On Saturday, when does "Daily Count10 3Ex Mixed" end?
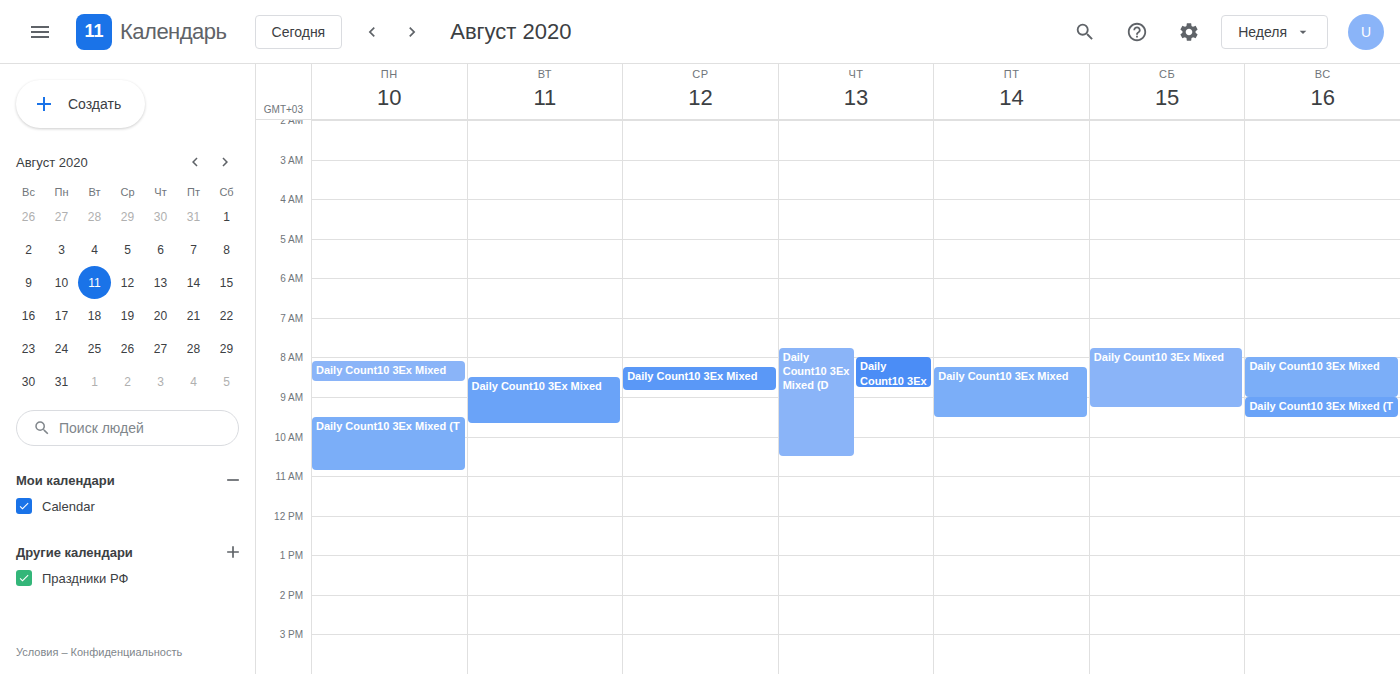
9:15 AM